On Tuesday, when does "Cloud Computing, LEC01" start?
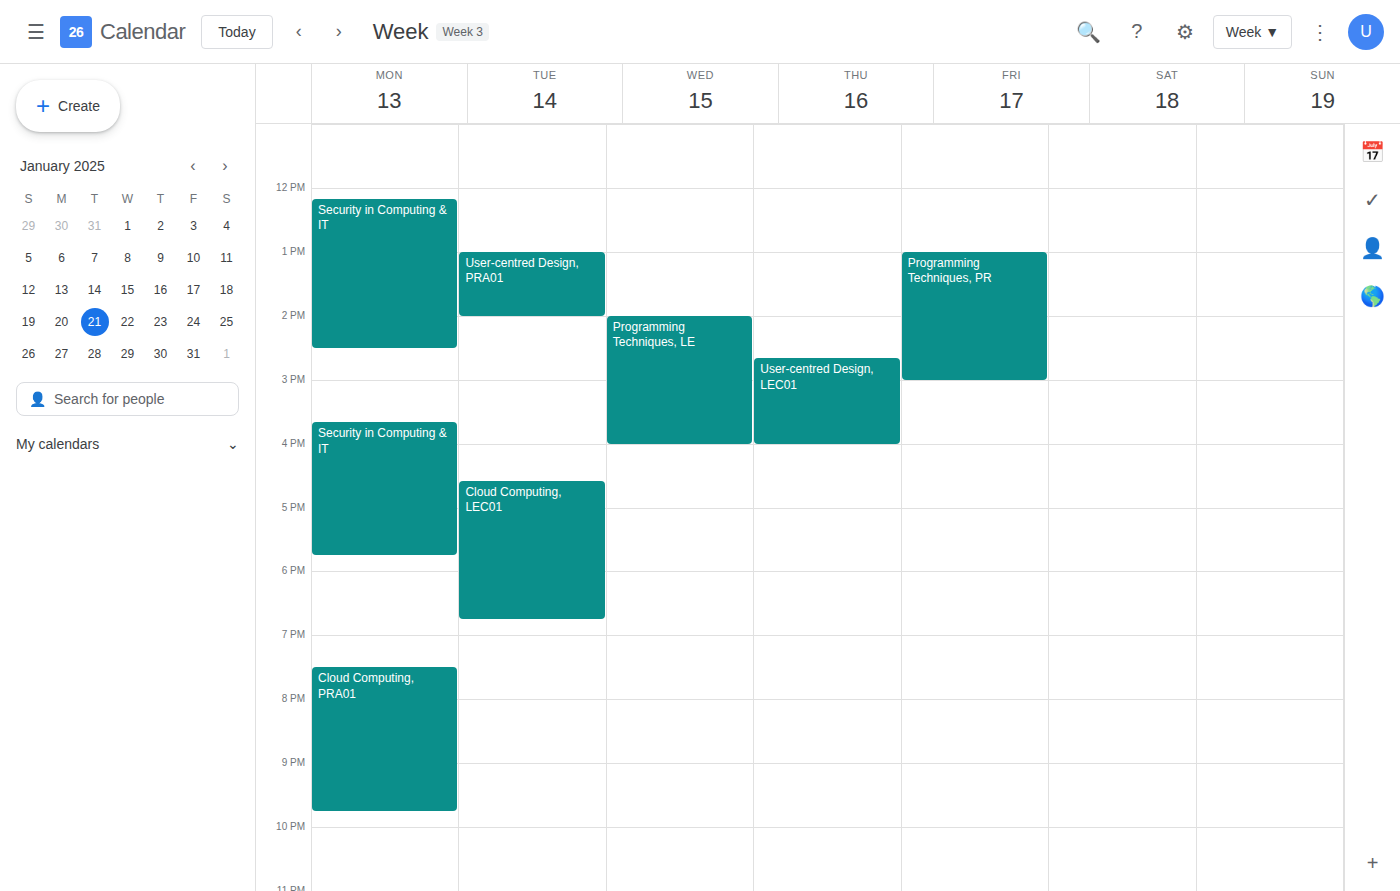
4:35 PM